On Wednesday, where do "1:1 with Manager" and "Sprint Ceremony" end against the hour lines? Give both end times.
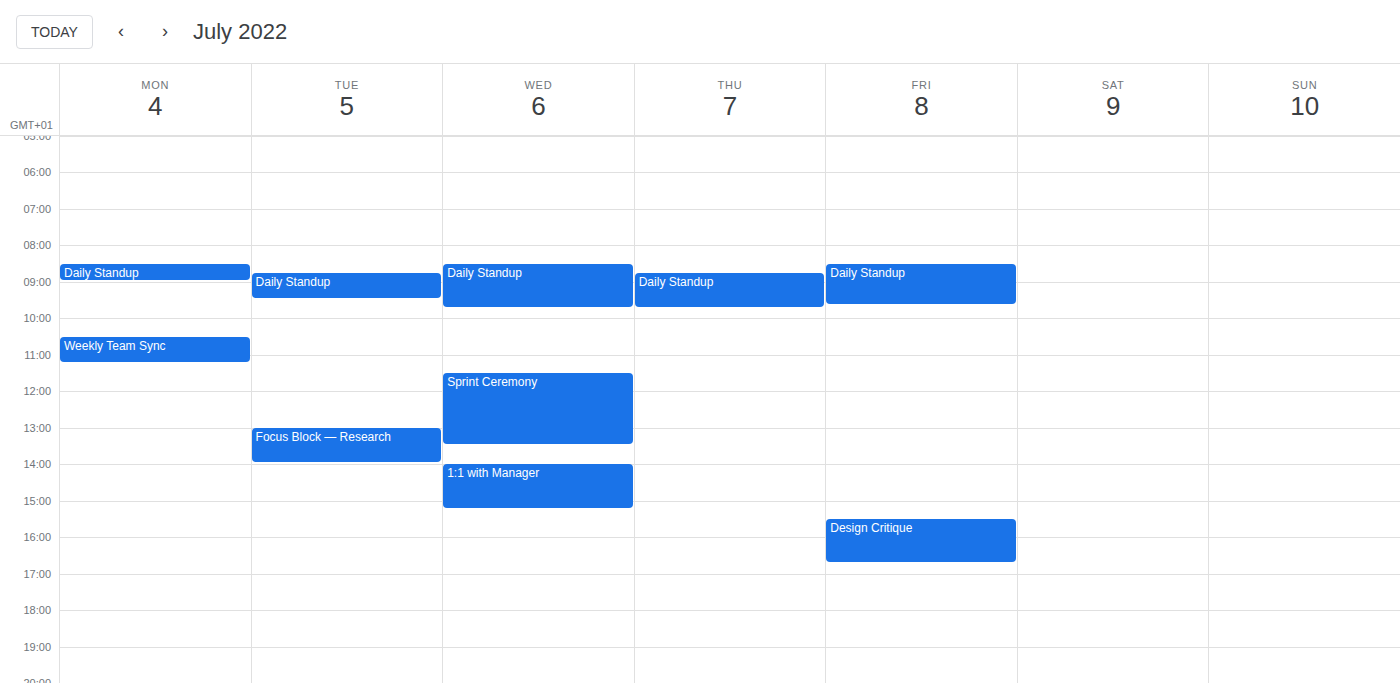
"1:1 with Manager": 3:15 PM, neither: a quarter of the way from the 3 PM line to the 4 PM line. "Sprint Ceremony": 1:30 PM, halfway between the 1 PM and 2 PM lines.